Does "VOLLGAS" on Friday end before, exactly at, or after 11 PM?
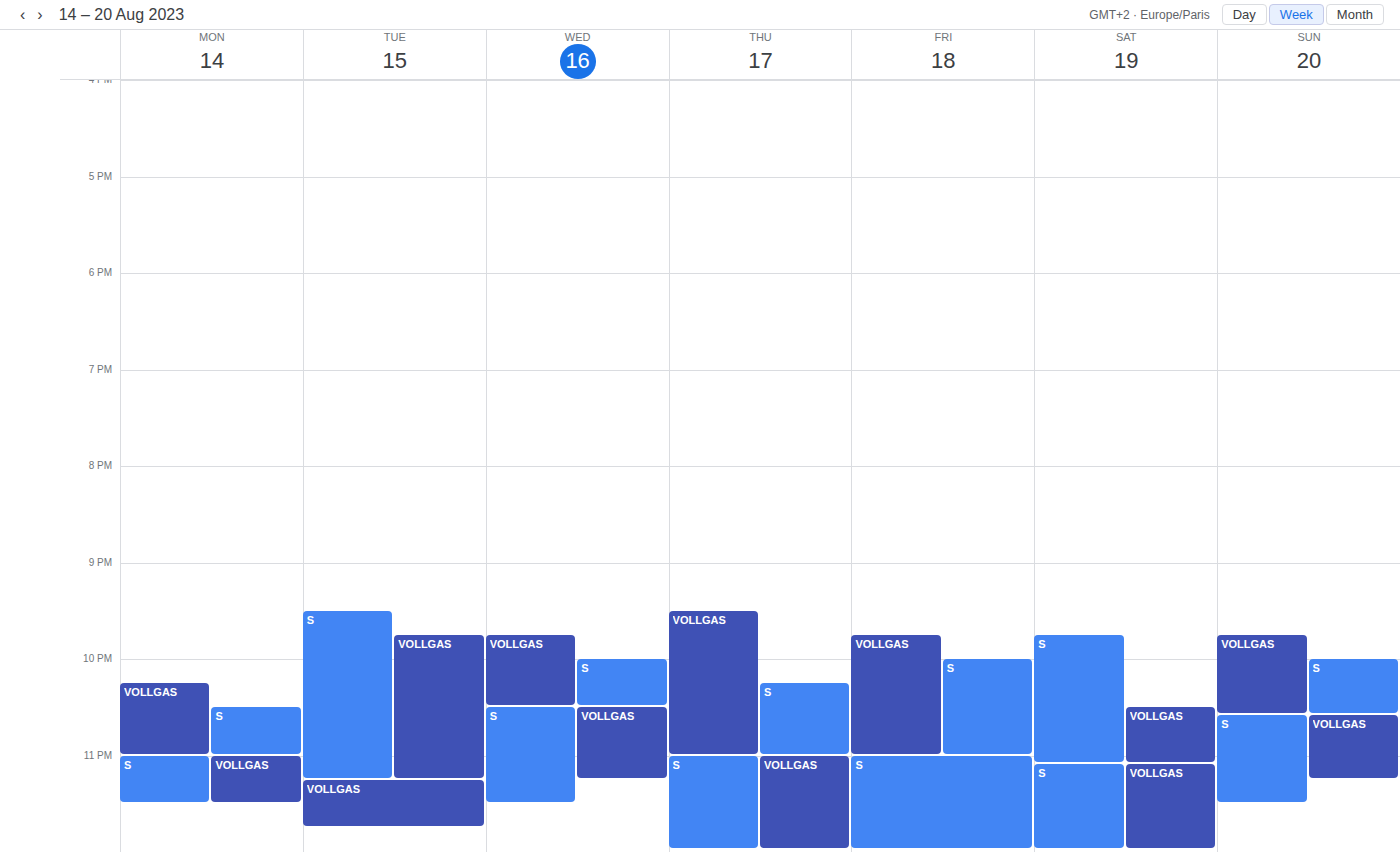
11:00 PM -- exactly at 11 PM, on the 11 PM line.